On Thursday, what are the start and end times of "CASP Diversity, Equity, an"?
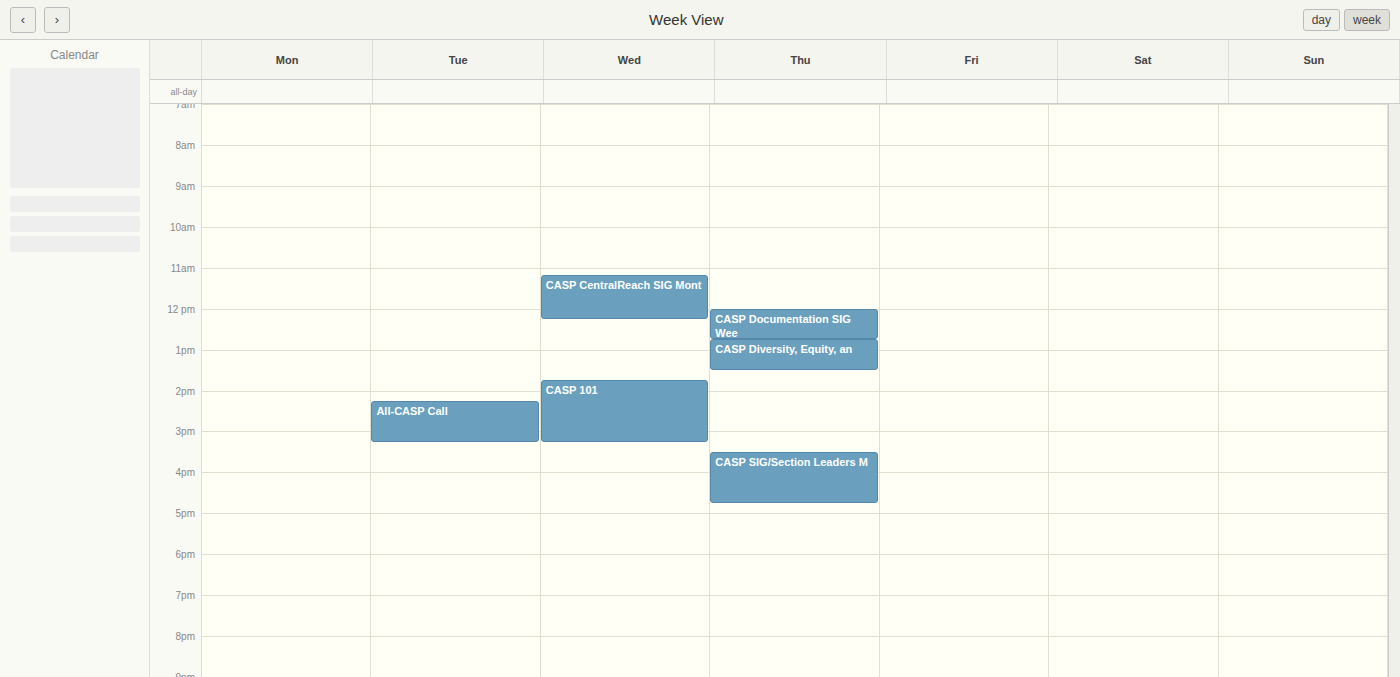
12:45 to 13:30